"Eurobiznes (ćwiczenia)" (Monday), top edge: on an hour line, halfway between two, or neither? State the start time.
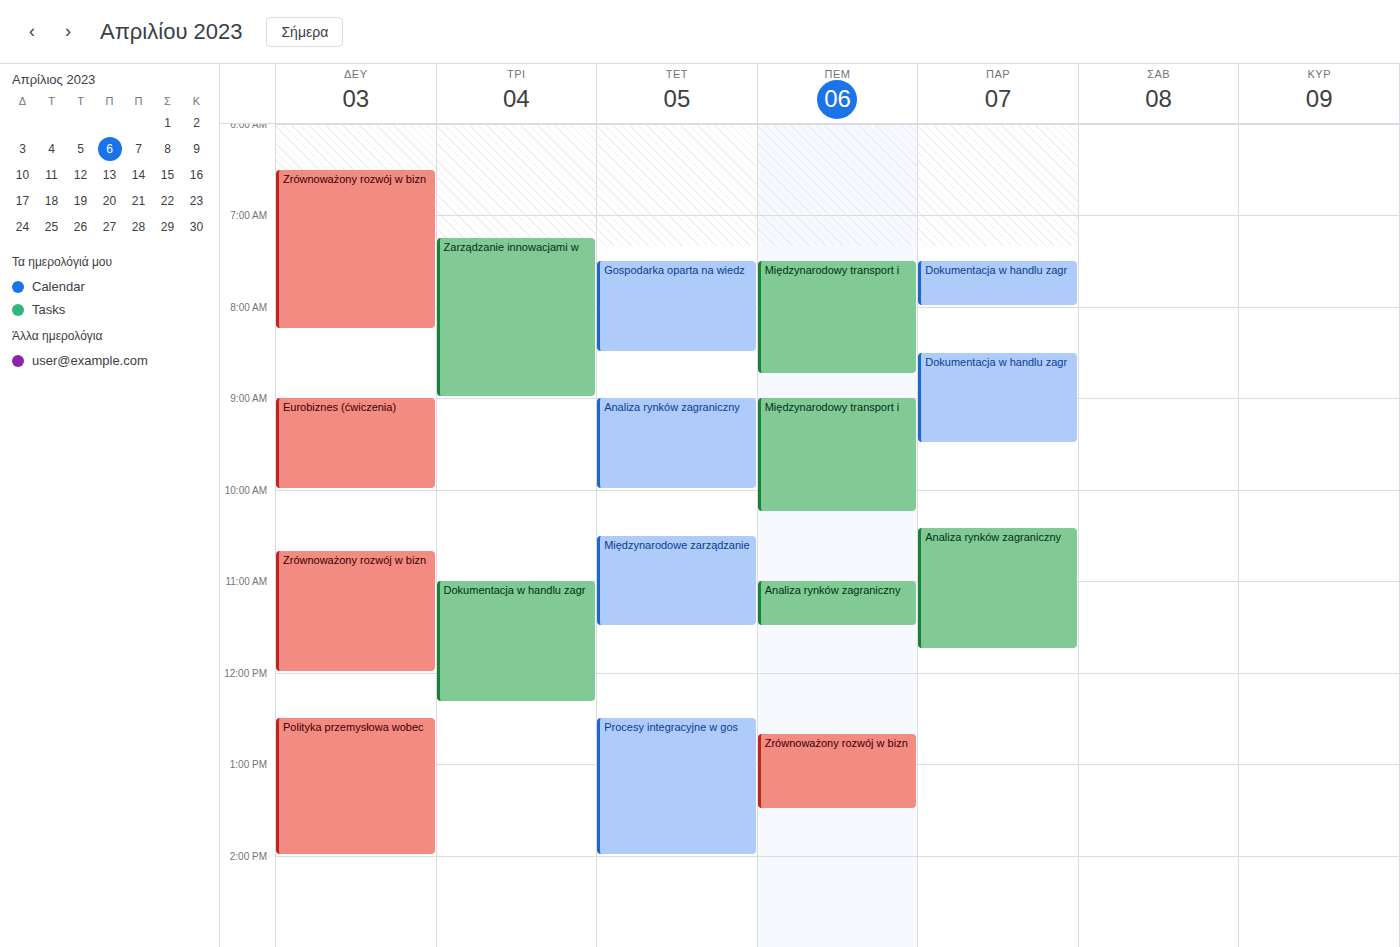
09:00 -- exactly on the 09:00 line.